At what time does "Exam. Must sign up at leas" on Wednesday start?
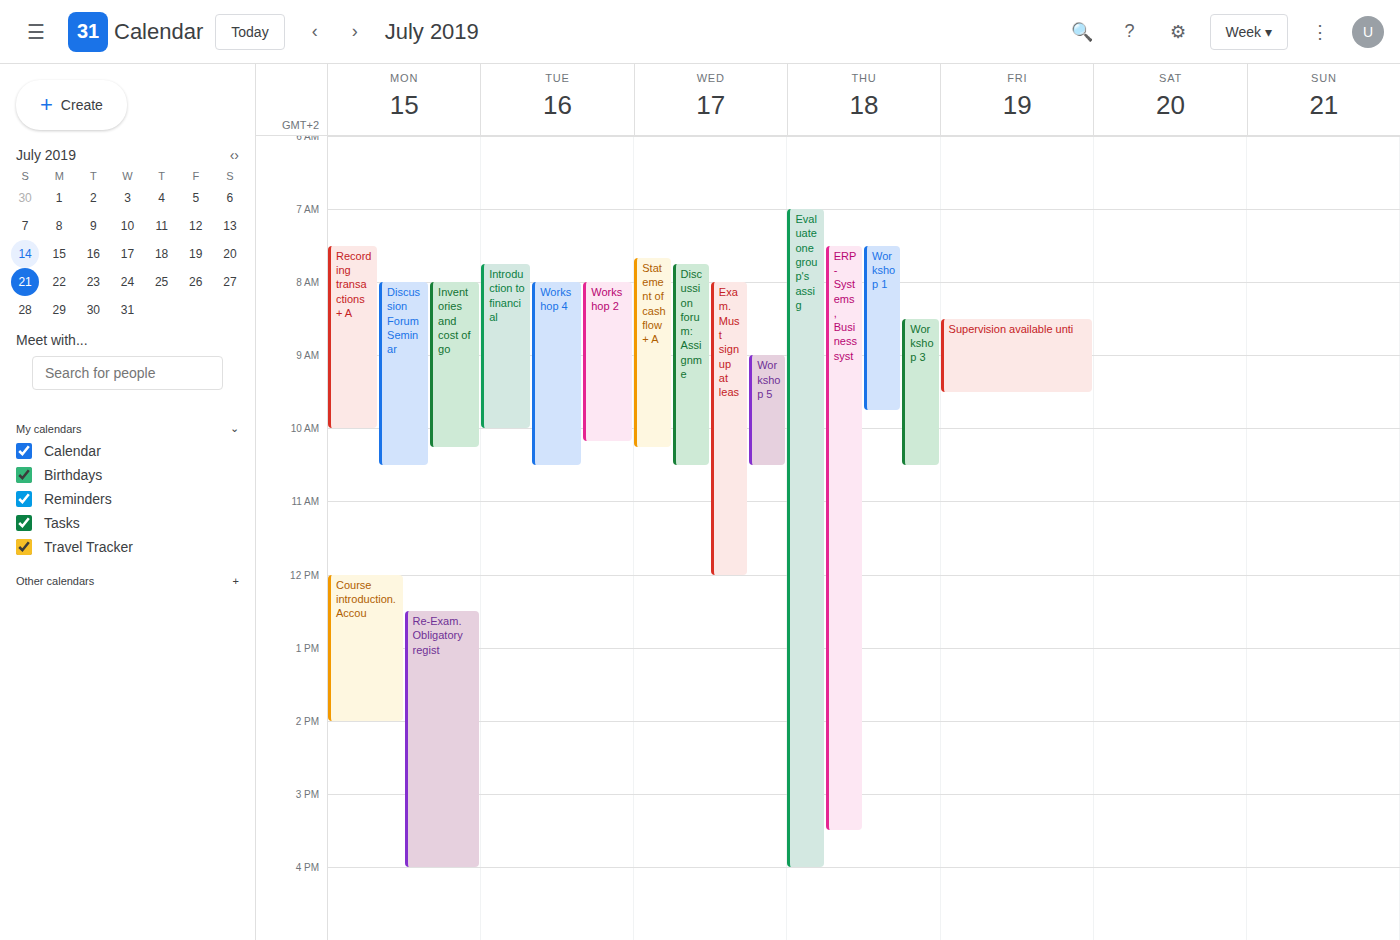
8:00 AM